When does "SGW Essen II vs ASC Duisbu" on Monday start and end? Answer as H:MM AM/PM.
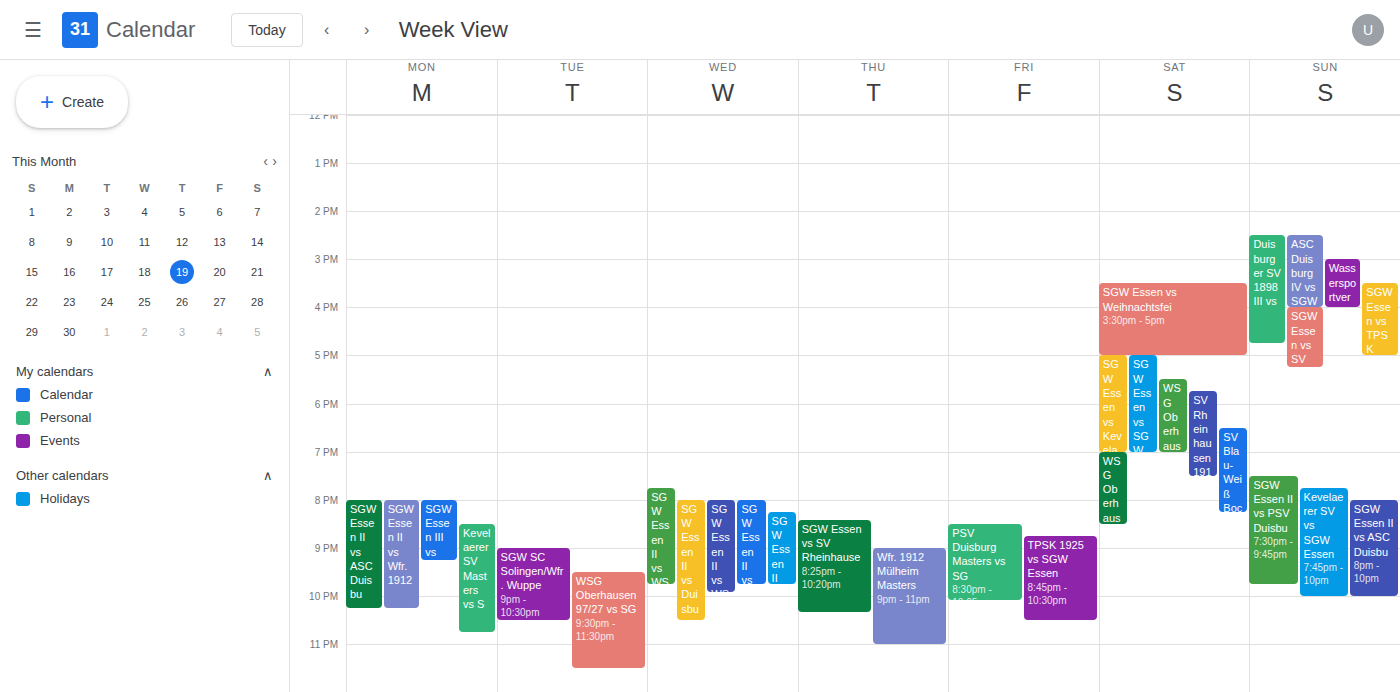
8:00 PM to 10:15 PM